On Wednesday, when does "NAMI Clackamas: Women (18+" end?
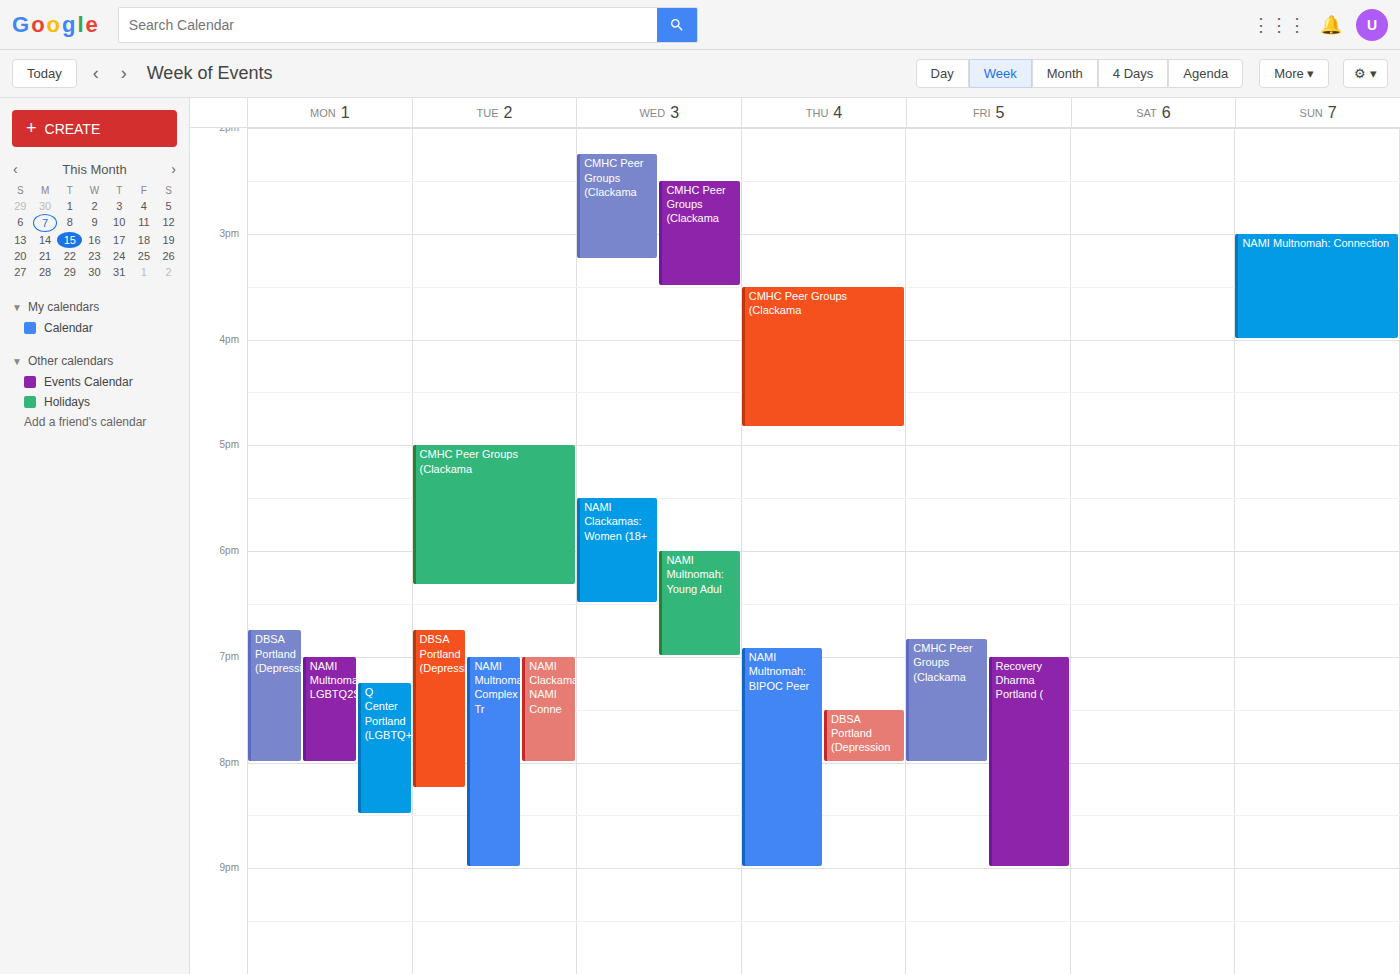
6:30 PM